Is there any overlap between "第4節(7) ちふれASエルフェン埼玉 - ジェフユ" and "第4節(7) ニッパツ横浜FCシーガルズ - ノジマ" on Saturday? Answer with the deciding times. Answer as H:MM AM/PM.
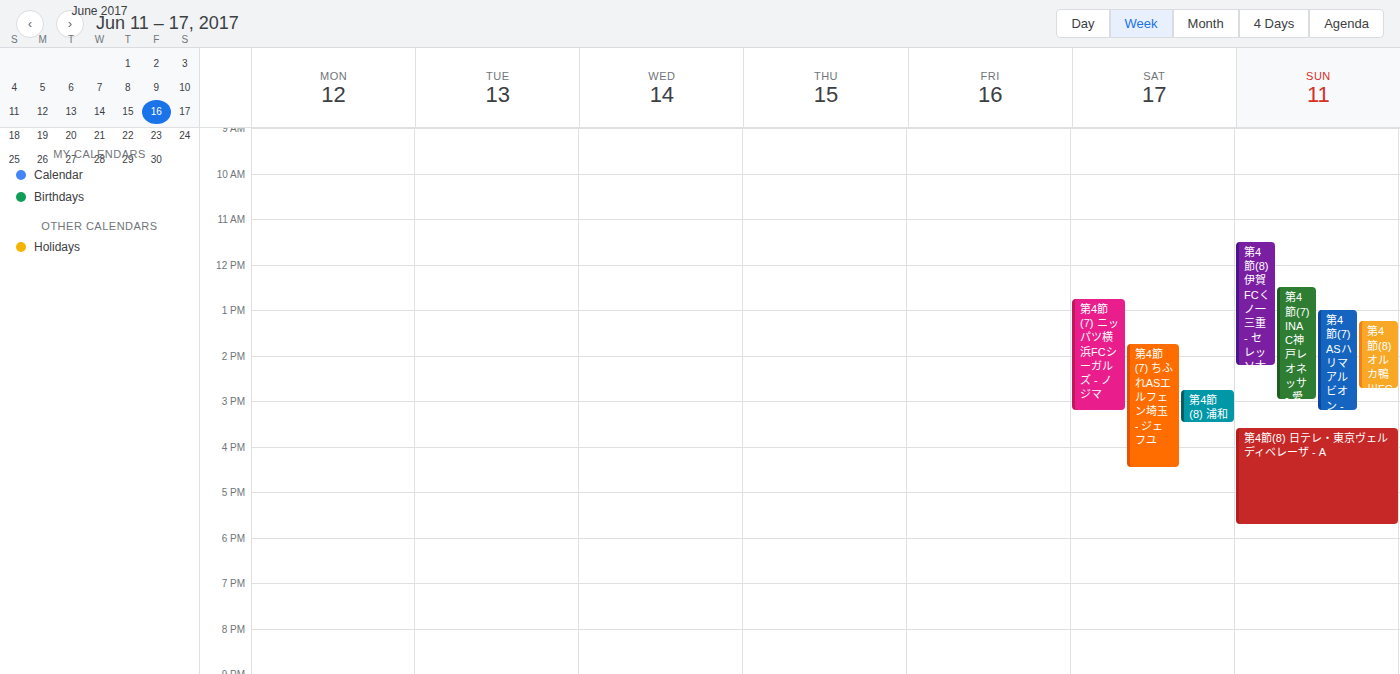
"第4節(7) ちふれASエルフェン埼玉 - ジェフユ" starts at 1:45 PM, before "第4節(7) ニッパツ横浜FCシーガルズ - ノジマ" ends at 3:15 PM -- they overlap.